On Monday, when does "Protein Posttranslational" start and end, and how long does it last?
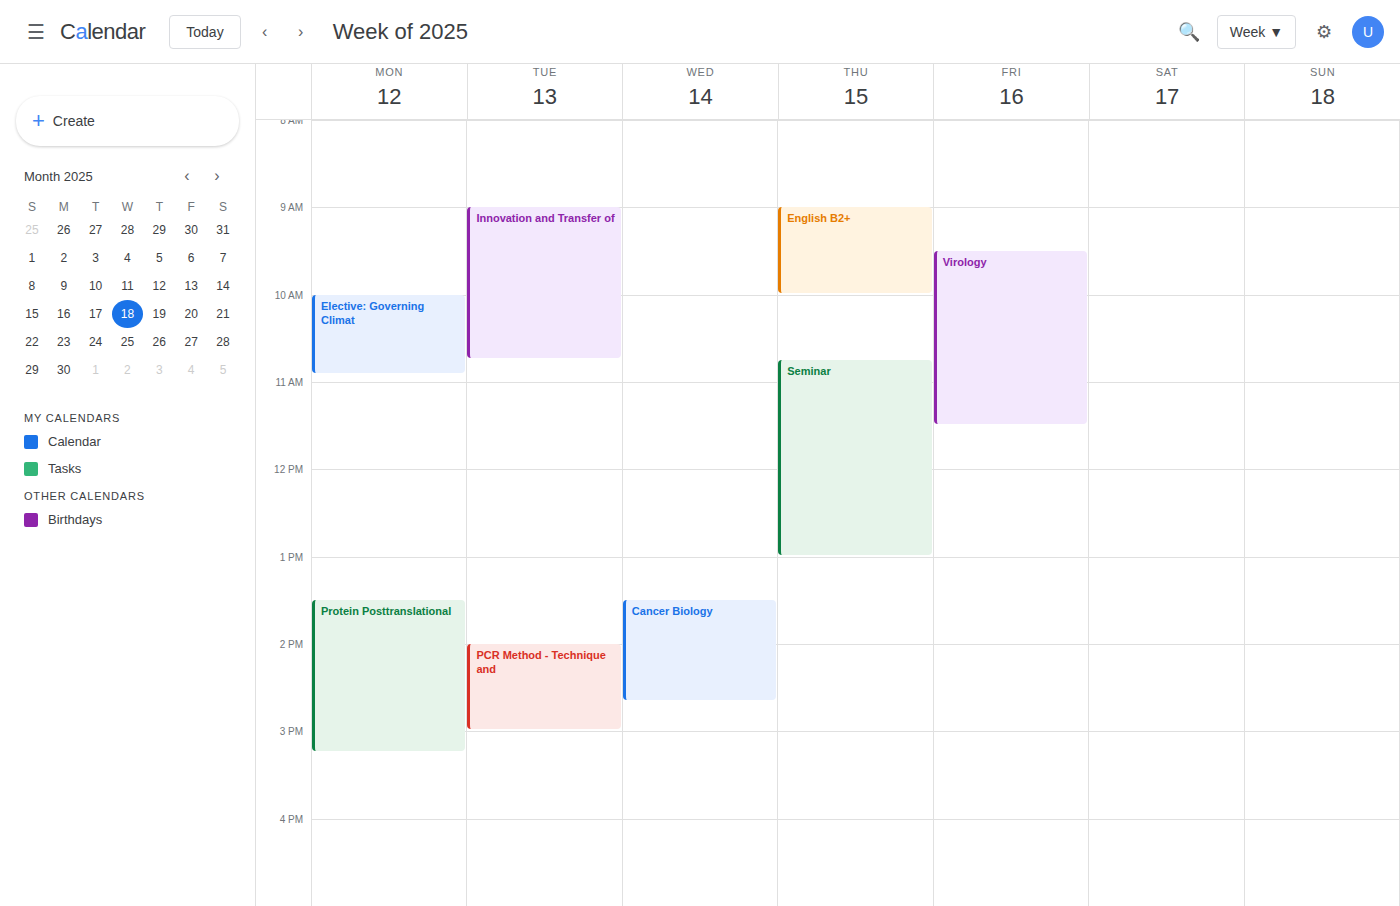
1:30 PM to 3:15 PM, 1 hour 45 minutes